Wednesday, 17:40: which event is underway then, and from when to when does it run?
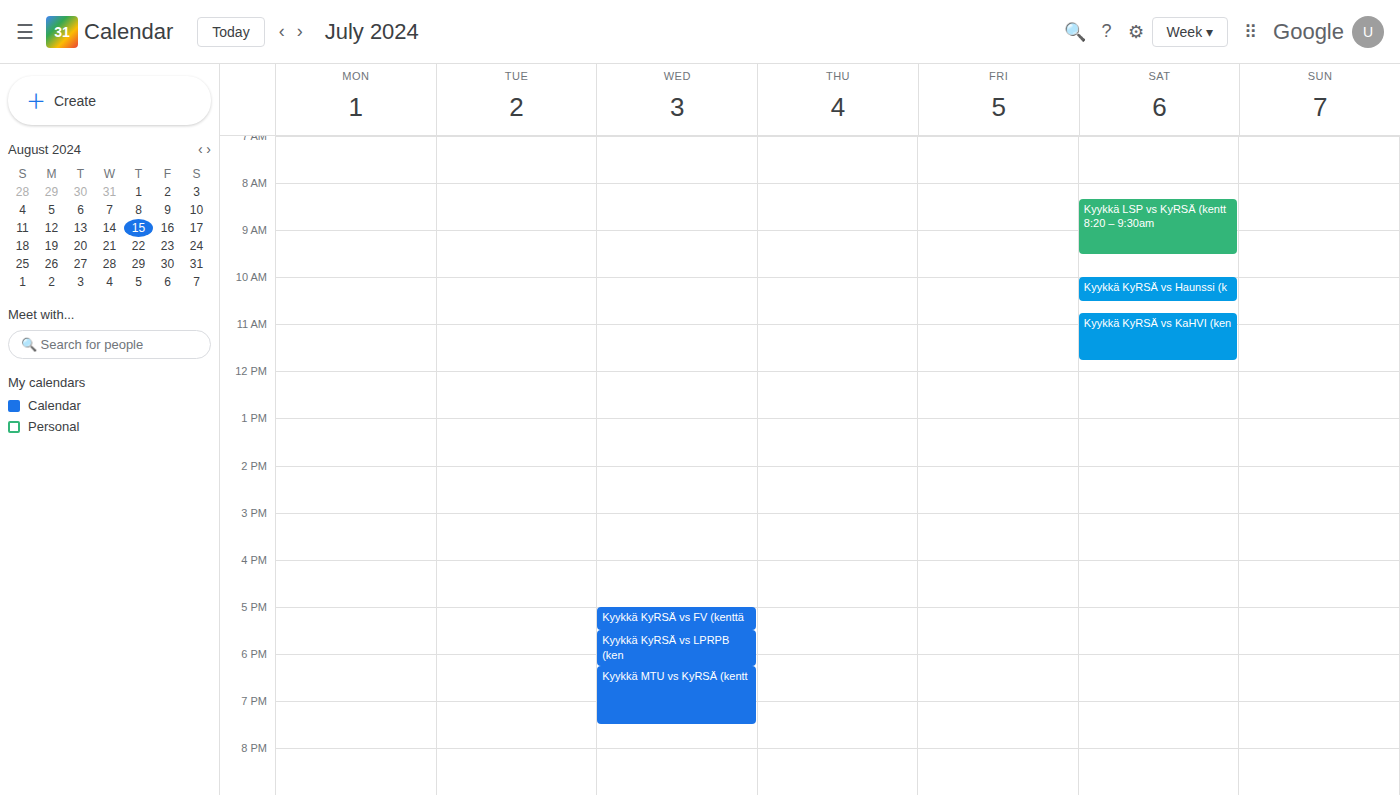
"Kyykkä KyRSÄ vs LPRPB (ken", 17:30 to 18:15